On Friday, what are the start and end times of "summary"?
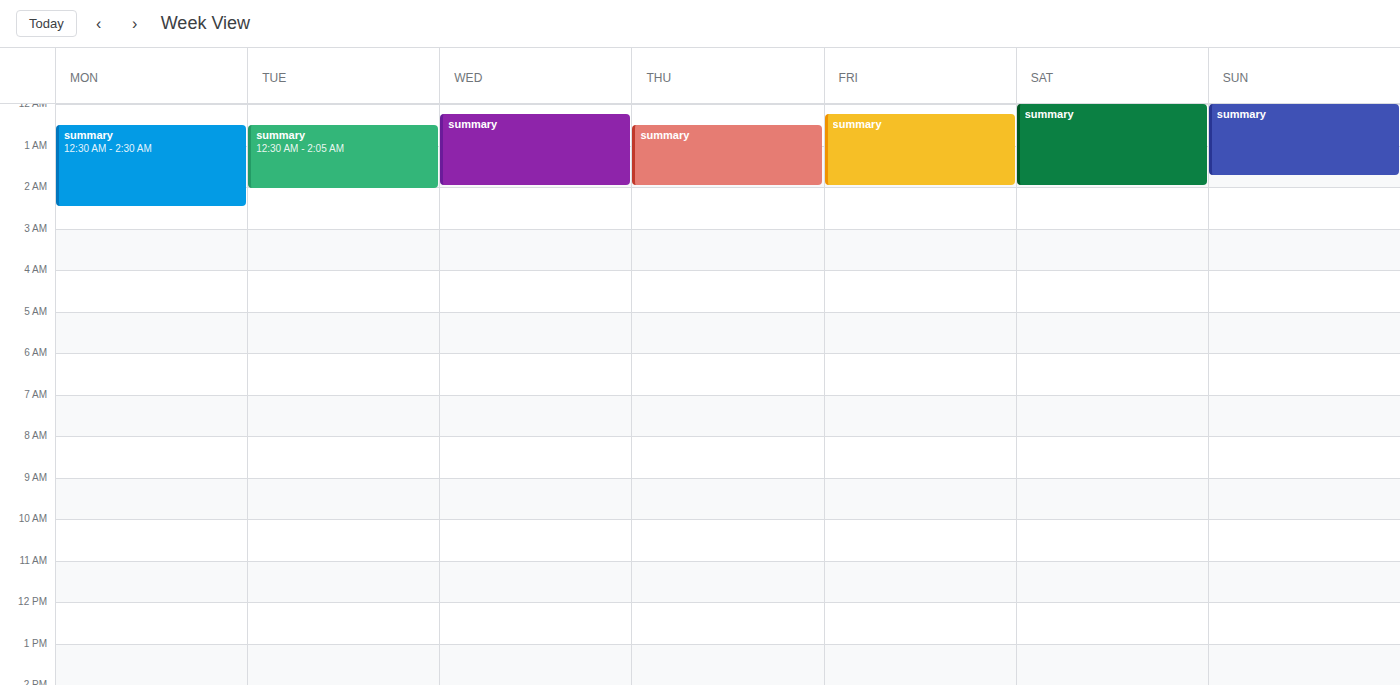
12:15 AM to 2:00 AM